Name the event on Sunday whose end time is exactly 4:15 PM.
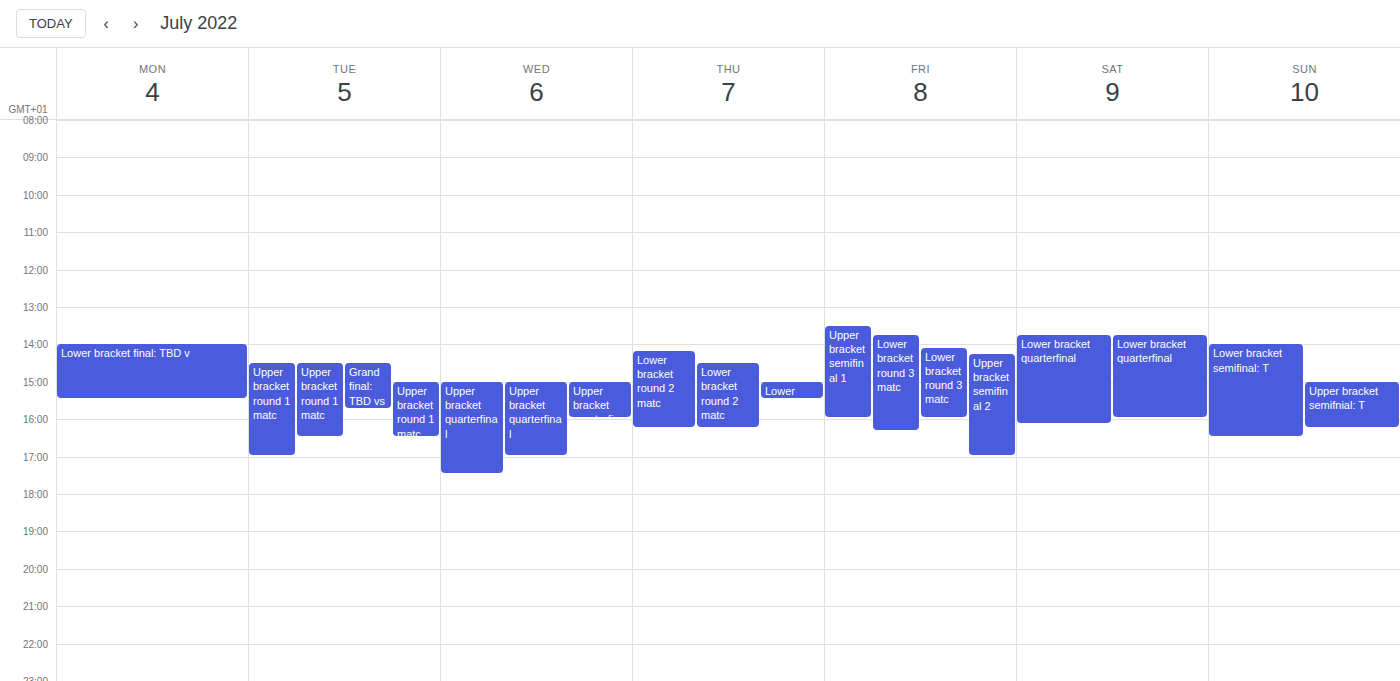
"Upper bracket semifnial: T"